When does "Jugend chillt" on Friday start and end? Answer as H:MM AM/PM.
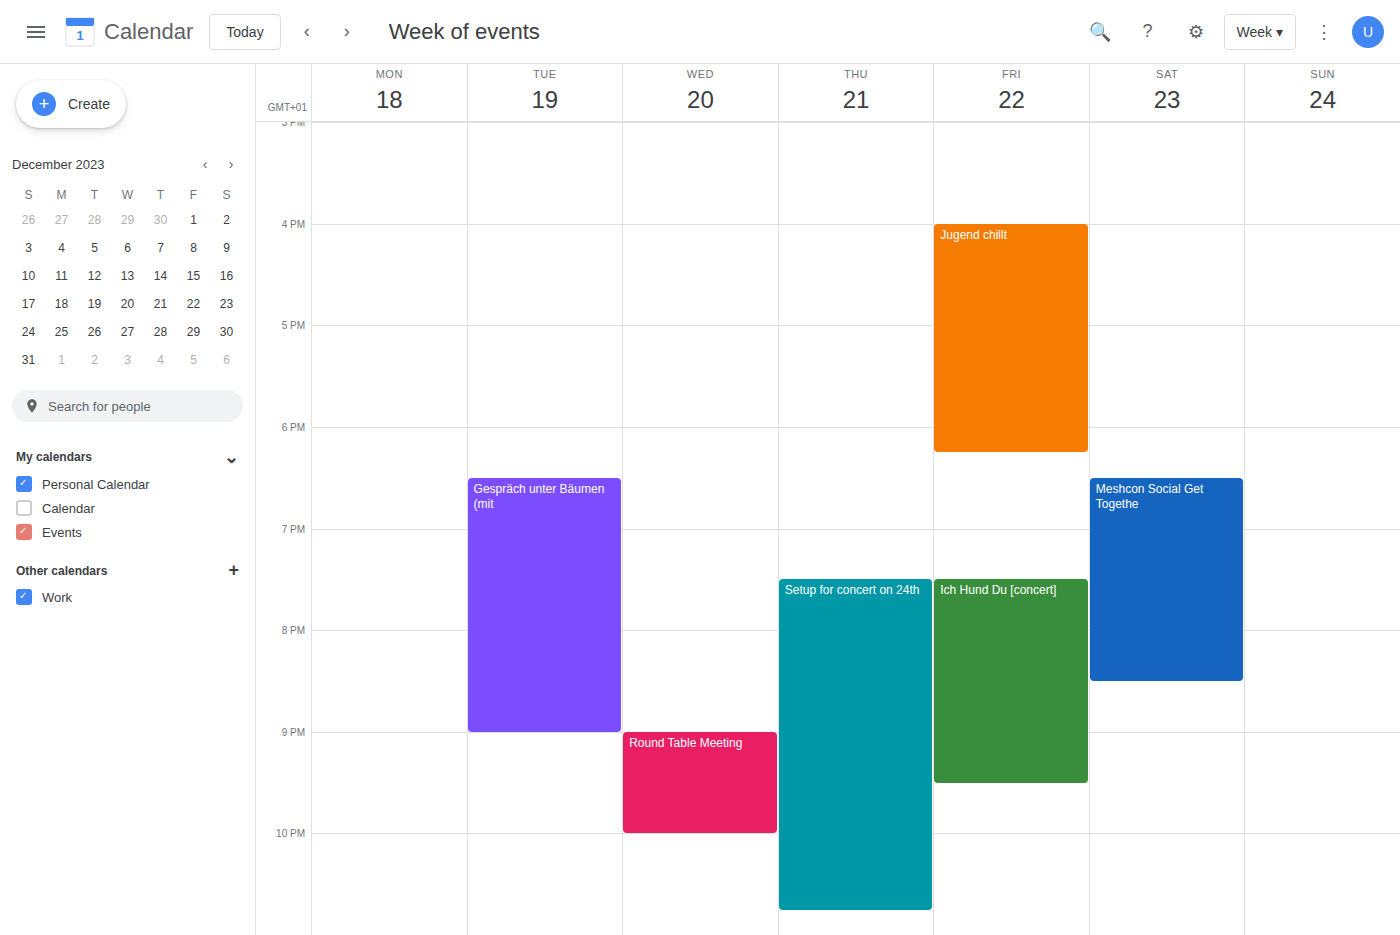
4:00 PM to 6:15 PM